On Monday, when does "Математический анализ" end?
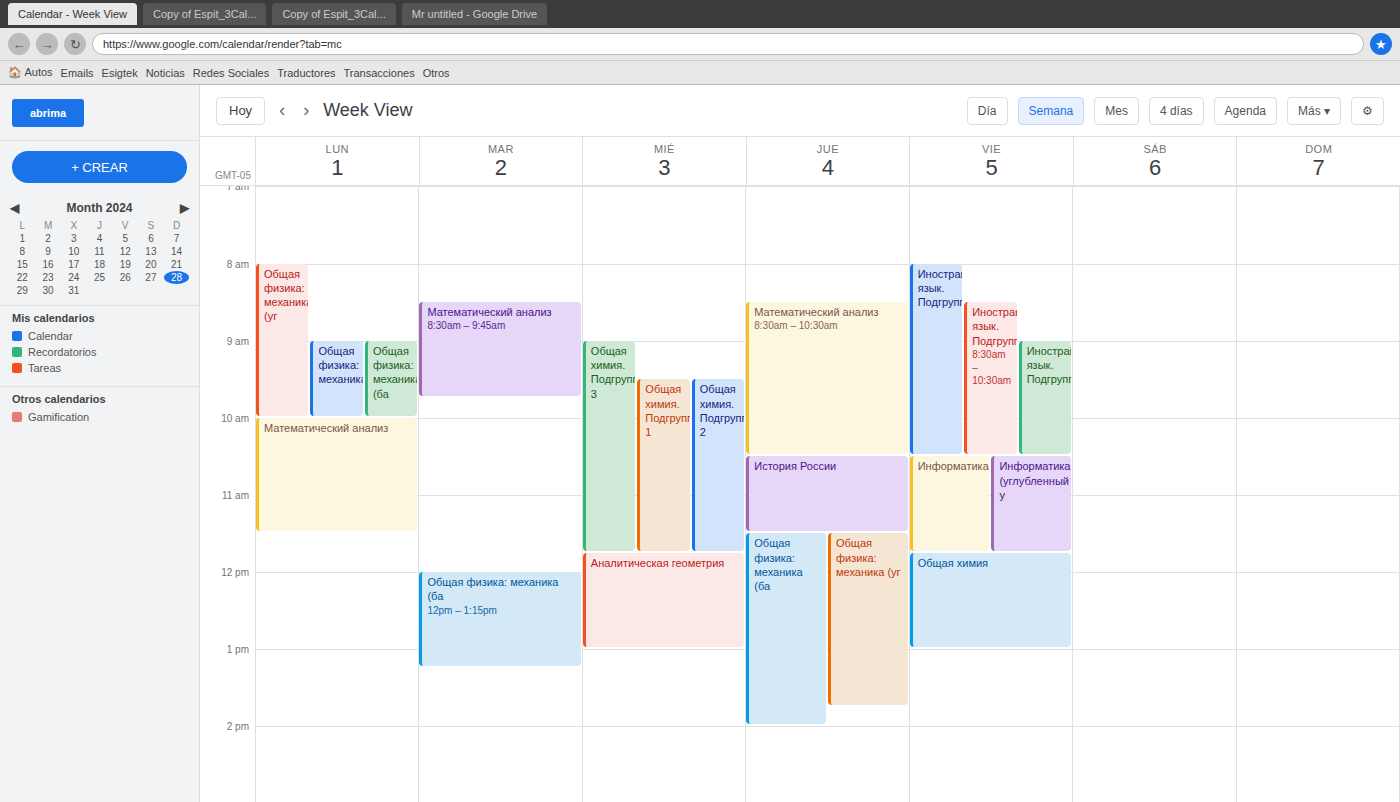
11:30 AM